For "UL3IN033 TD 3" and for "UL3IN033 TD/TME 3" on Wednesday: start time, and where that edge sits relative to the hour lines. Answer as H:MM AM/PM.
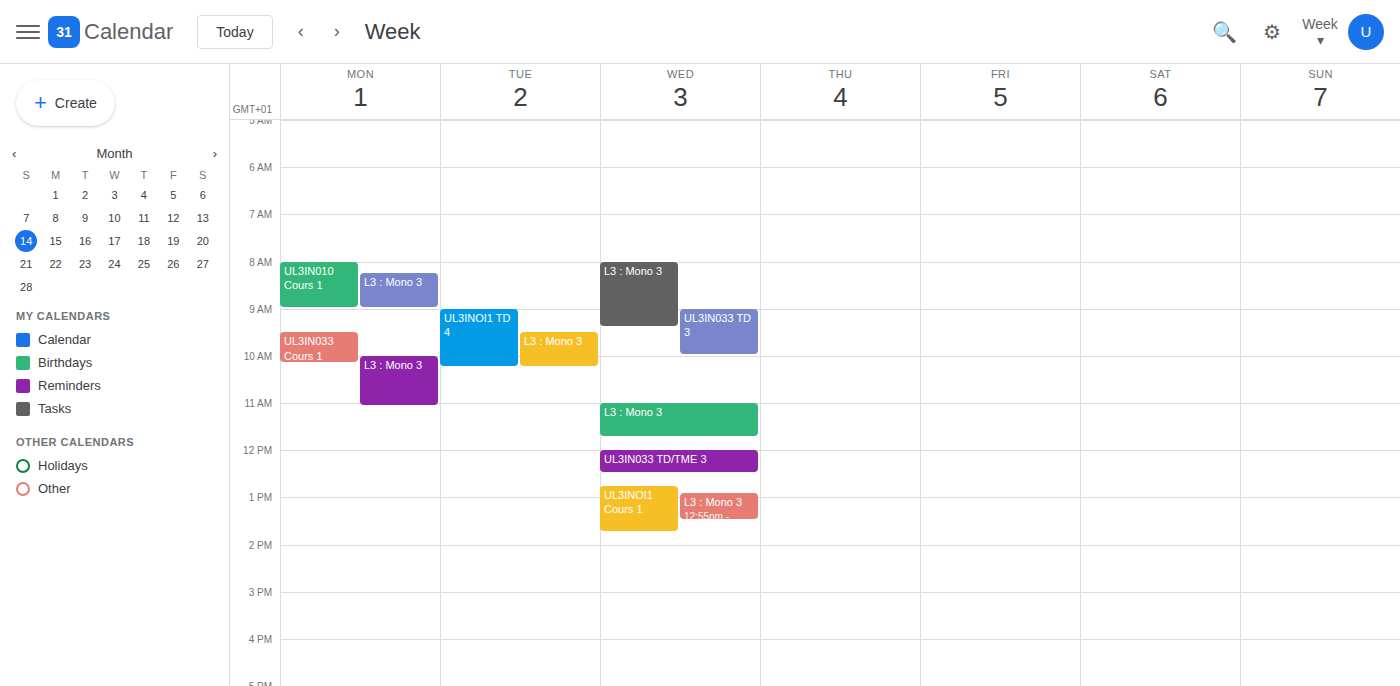
"UL3IN033 TD 3": 9:00 AM, exactly on the 9 AM line. "UL3IN033 TD/TME 3": 12:00 PM, exactly on the 12 PM line.